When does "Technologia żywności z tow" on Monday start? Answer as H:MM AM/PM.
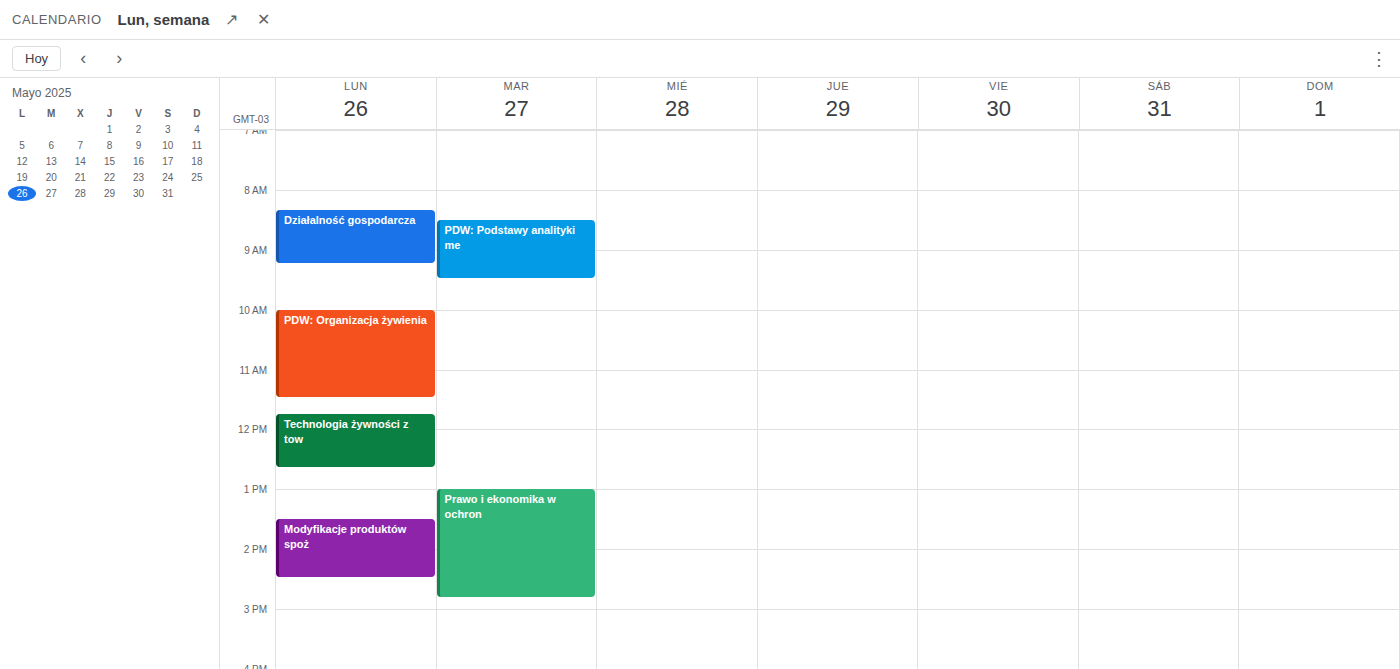
11:45 AM